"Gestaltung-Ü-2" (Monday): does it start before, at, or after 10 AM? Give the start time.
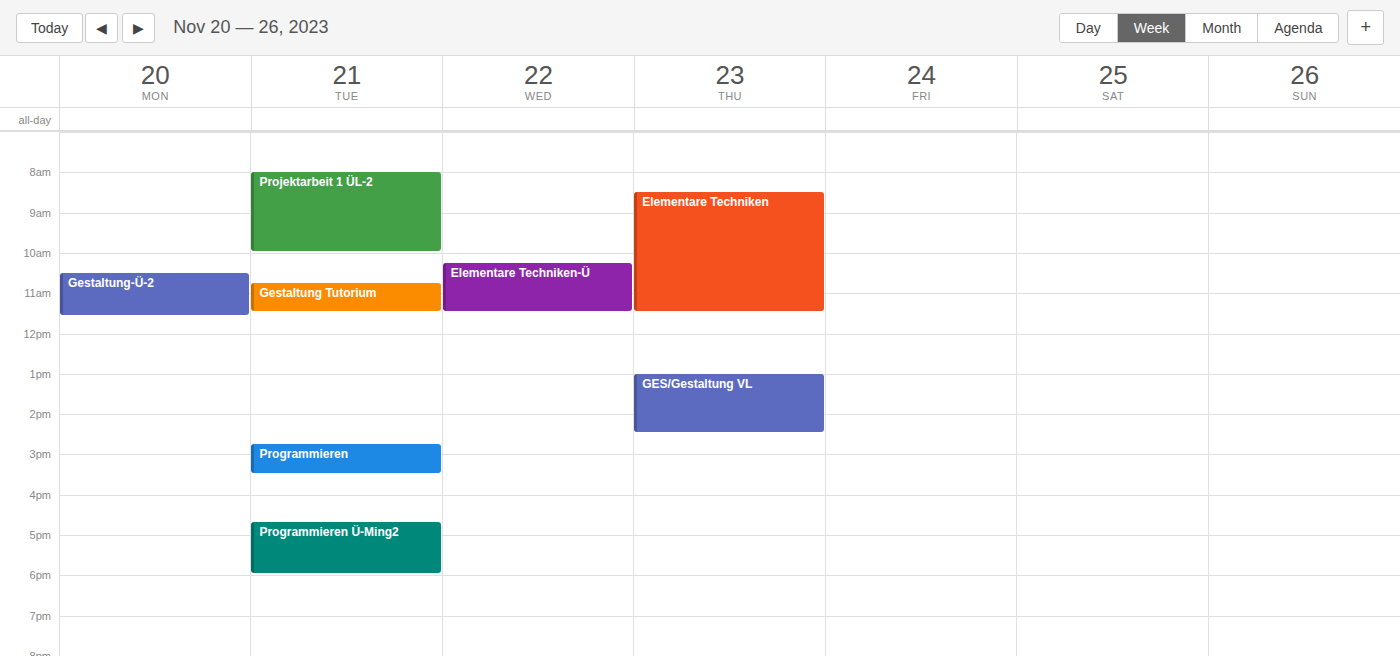
10:30 AM -- after 10 AM, 30 minutes below the 10 AM line.